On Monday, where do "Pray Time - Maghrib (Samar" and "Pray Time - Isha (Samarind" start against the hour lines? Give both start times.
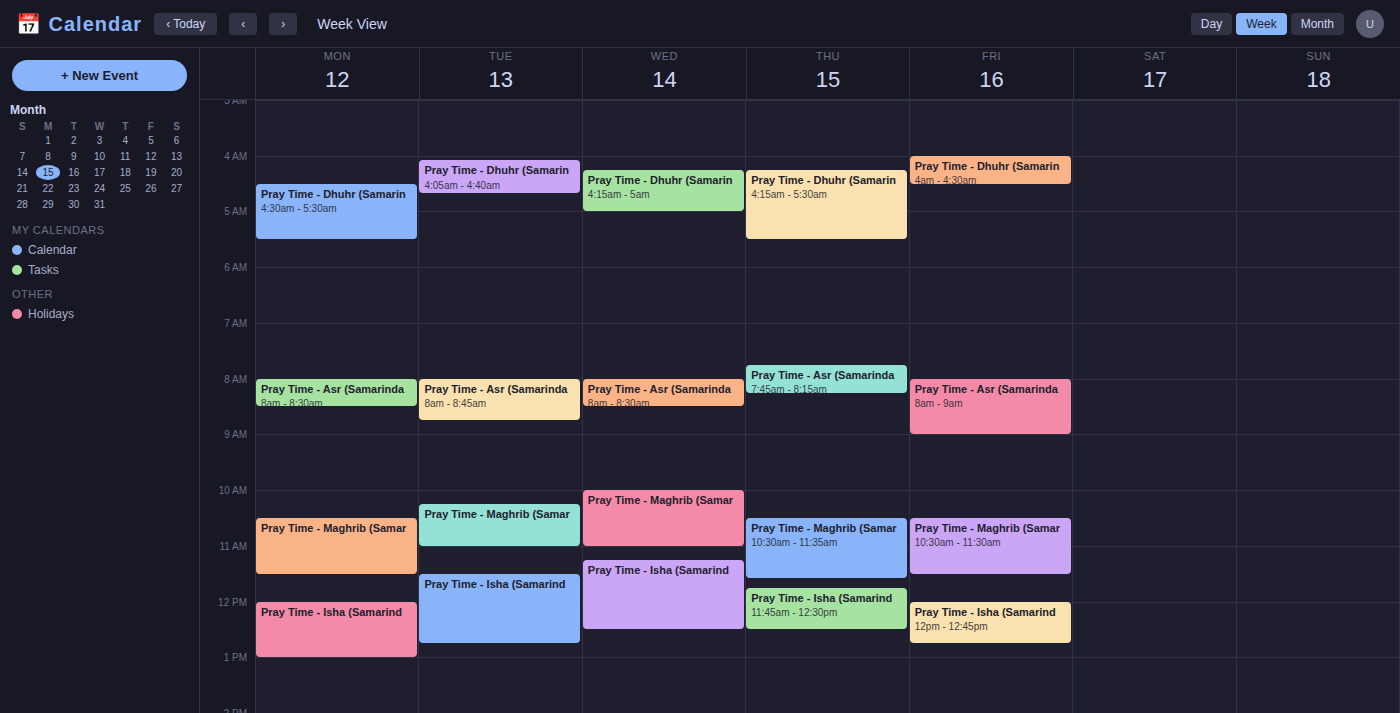
"Pray Time - Maghrib (Samar": 10:30 AM, halfway between the 10 AM and 11 AM lines. "Pray Time - Isha (Samarind": 12:00 PM, exactly on the 12 PM line.